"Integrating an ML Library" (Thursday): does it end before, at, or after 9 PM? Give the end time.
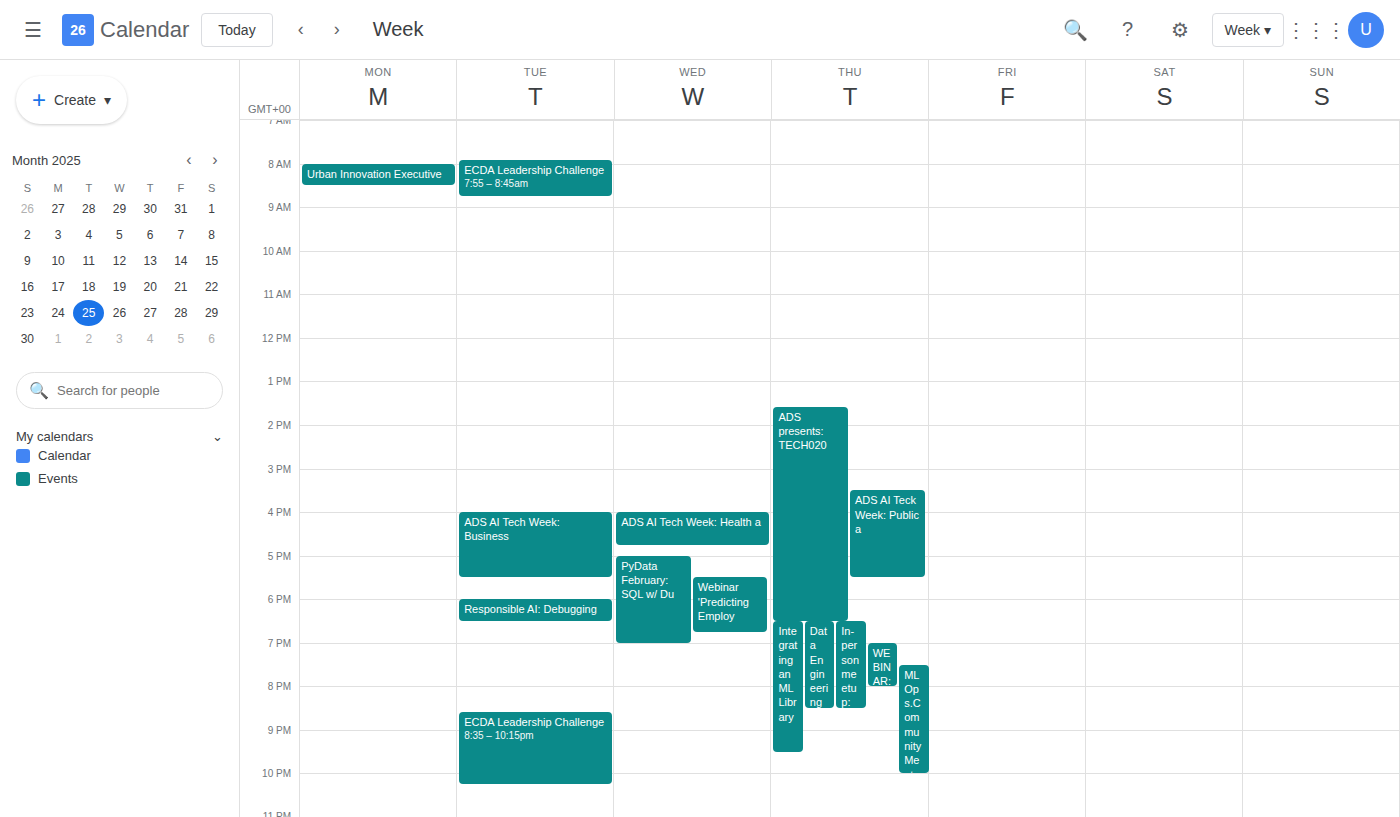
9:30 PM -- after 9 PM, 30 minutes below the 9 PM line.